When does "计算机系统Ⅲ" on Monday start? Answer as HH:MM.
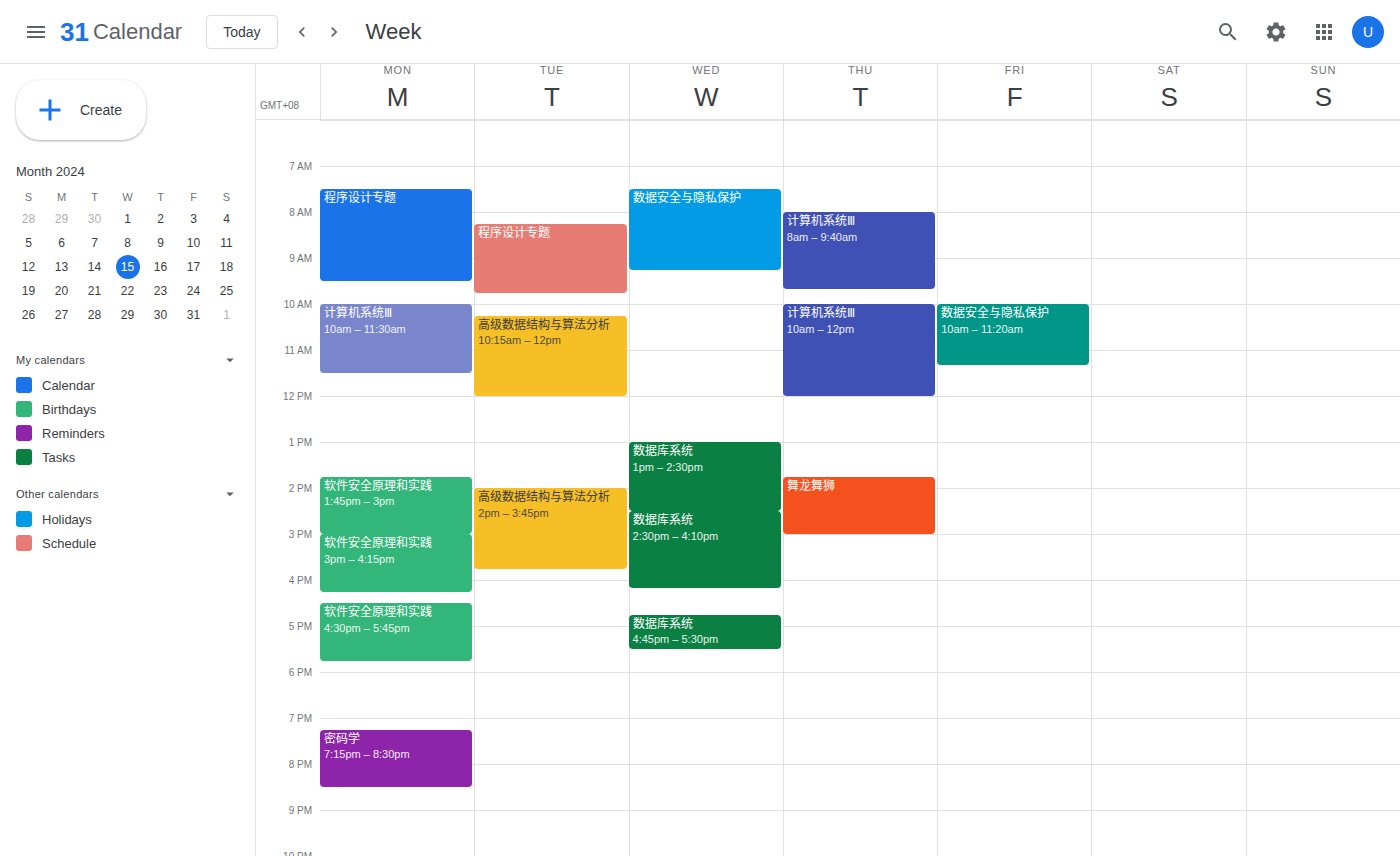
10:00